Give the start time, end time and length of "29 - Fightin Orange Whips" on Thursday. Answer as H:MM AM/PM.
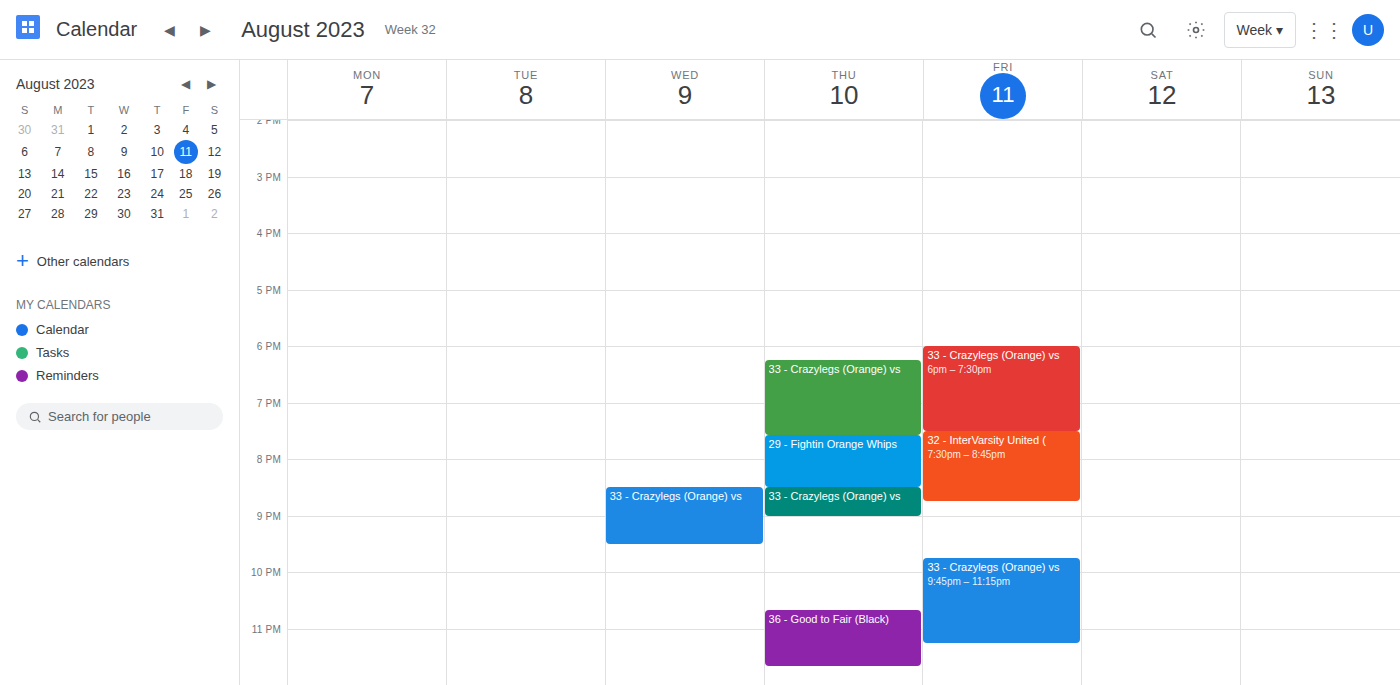
7:35 PM to 8:30 PM, 55 minutes